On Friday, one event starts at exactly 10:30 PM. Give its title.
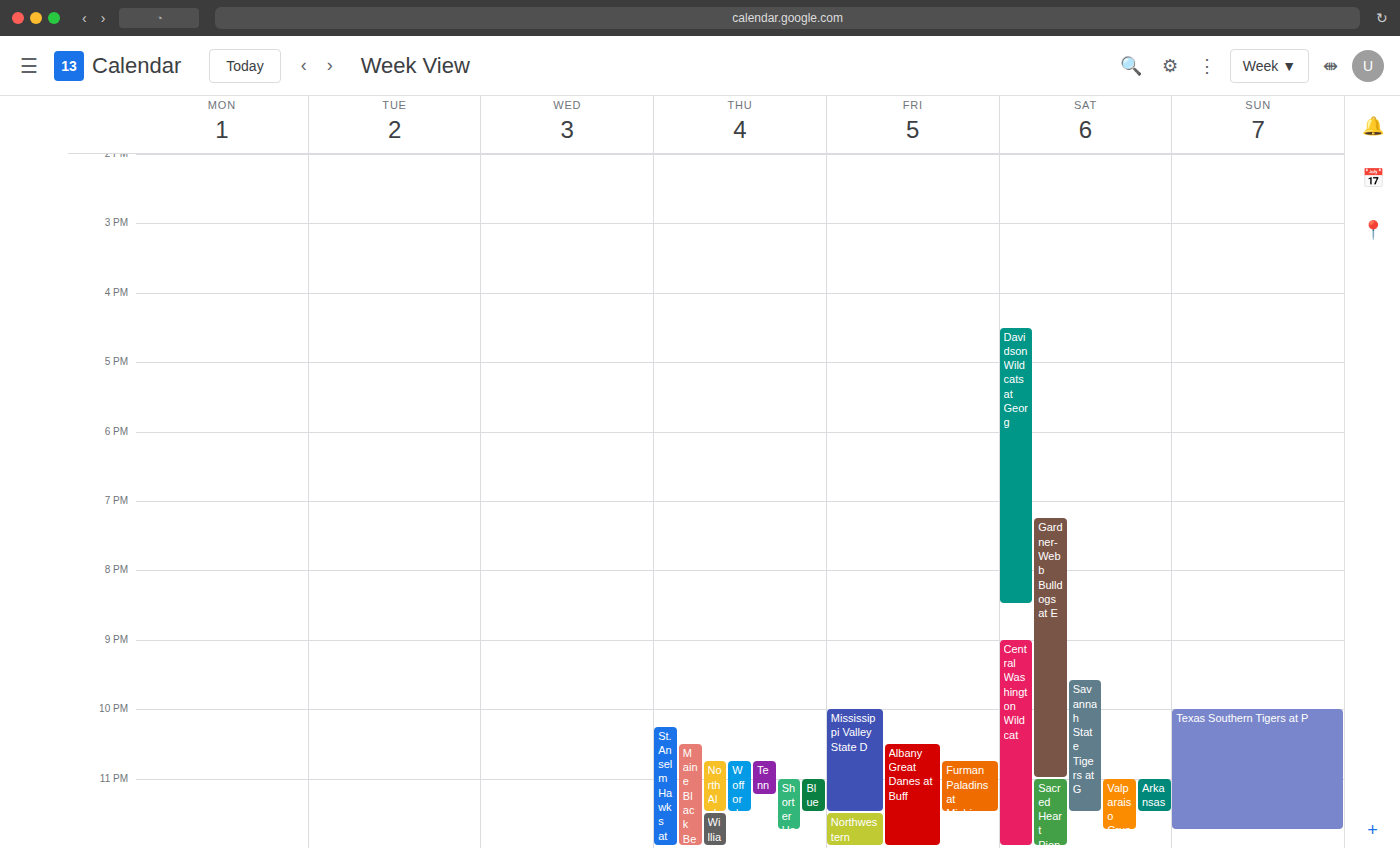
"Albany Great Danes at Buff"